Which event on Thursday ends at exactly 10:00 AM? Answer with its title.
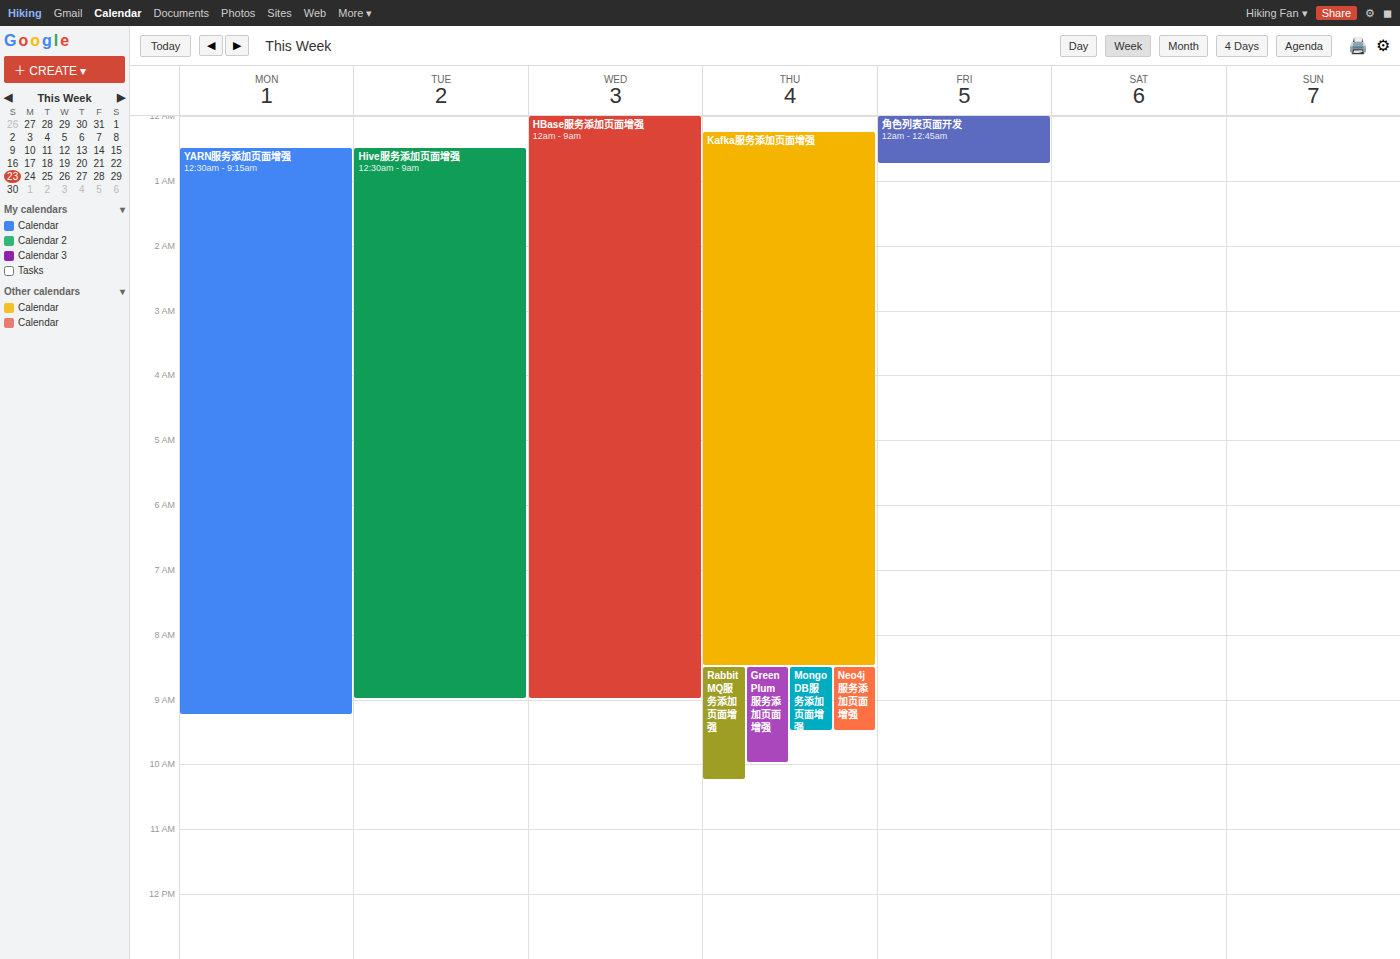
"GreenPlum服务添加页面增强"